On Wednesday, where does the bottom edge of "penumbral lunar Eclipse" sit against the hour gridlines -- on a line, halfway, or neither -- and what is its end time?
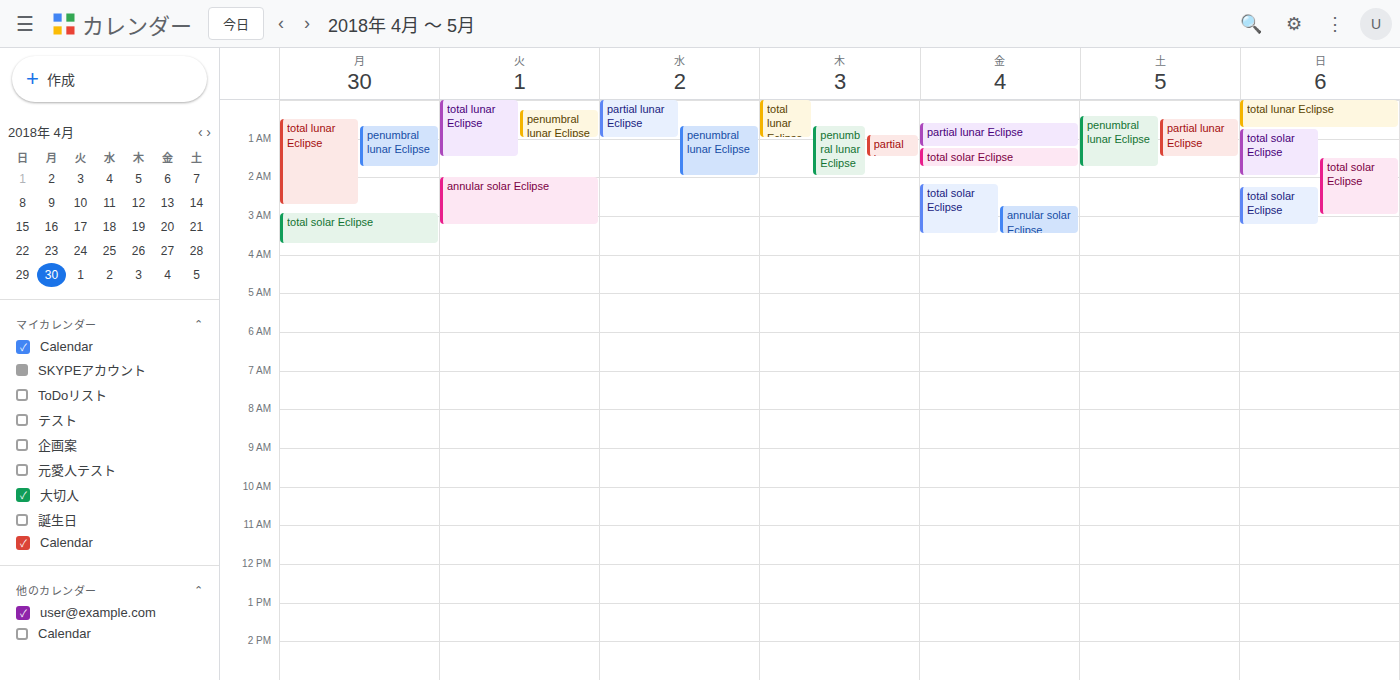
2:00 AM -- exactly on the 2 AM line.